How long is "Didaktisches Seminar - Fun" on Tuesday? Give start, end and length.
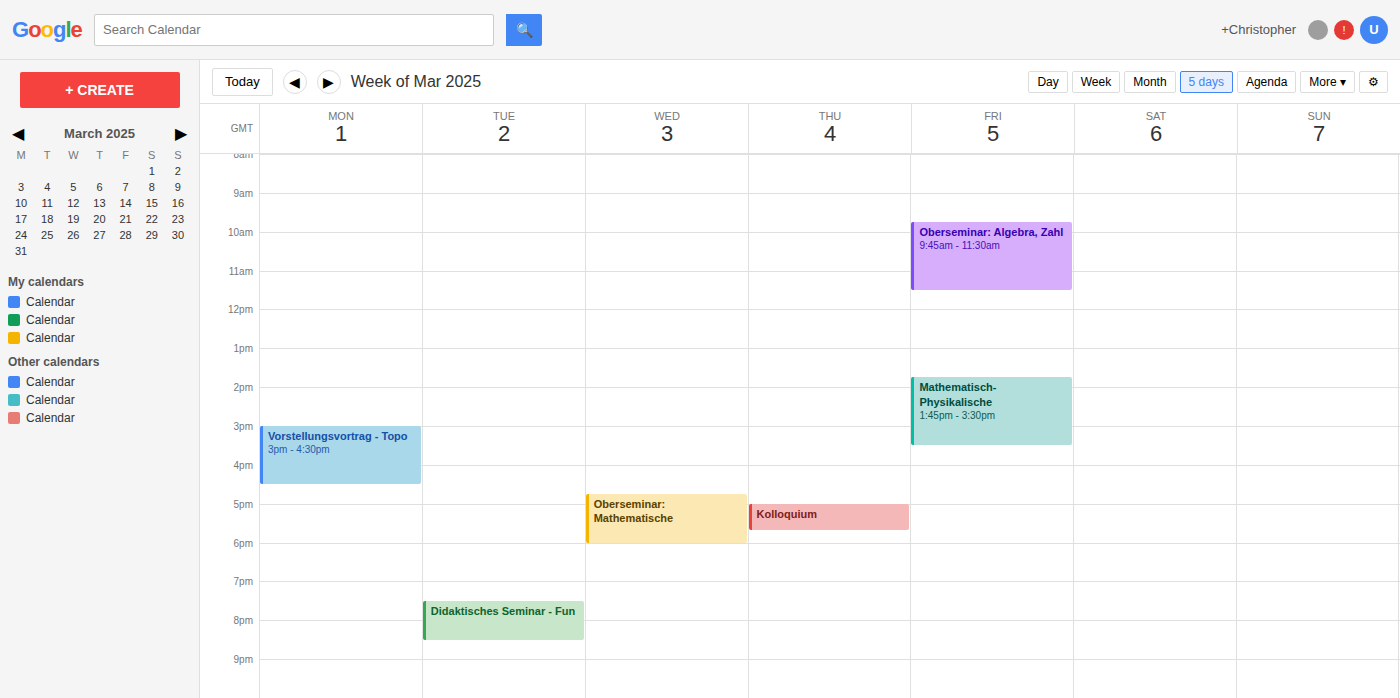
7:30 PM to 8:30 PM, 1 hour